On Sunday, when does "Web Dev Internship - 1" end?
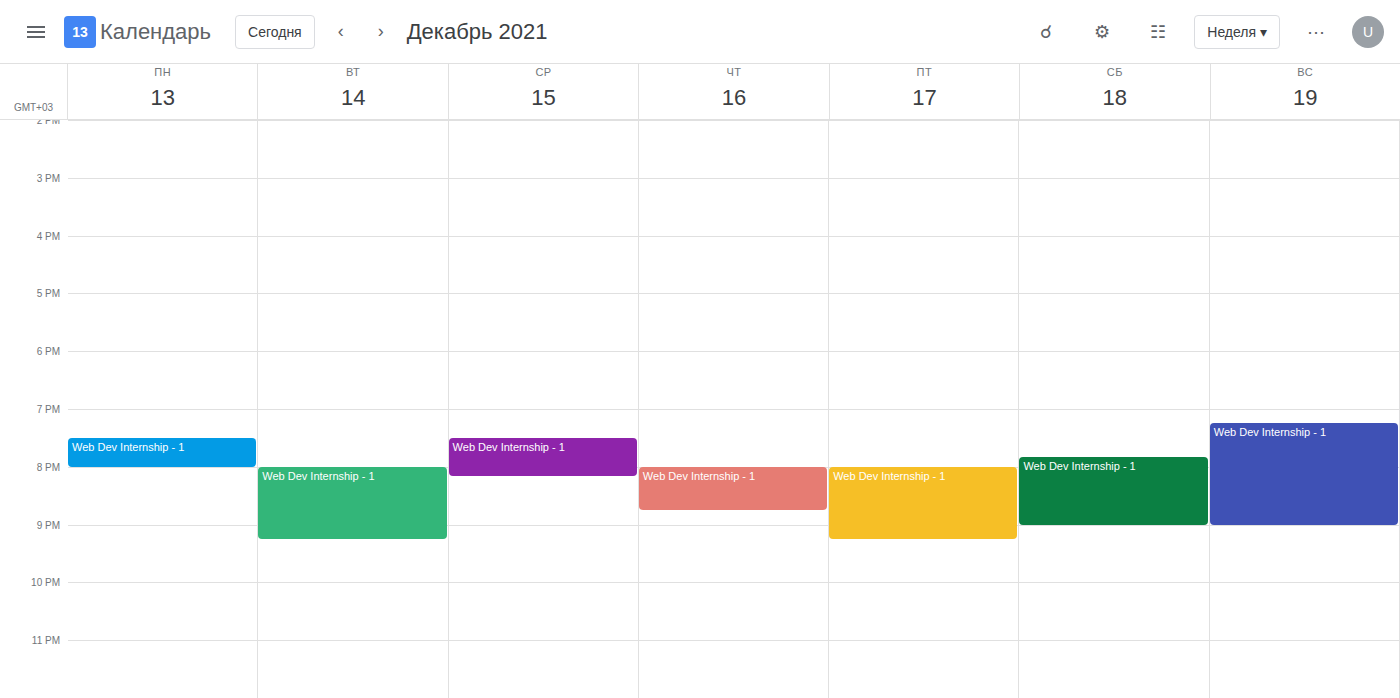
9:00 PM